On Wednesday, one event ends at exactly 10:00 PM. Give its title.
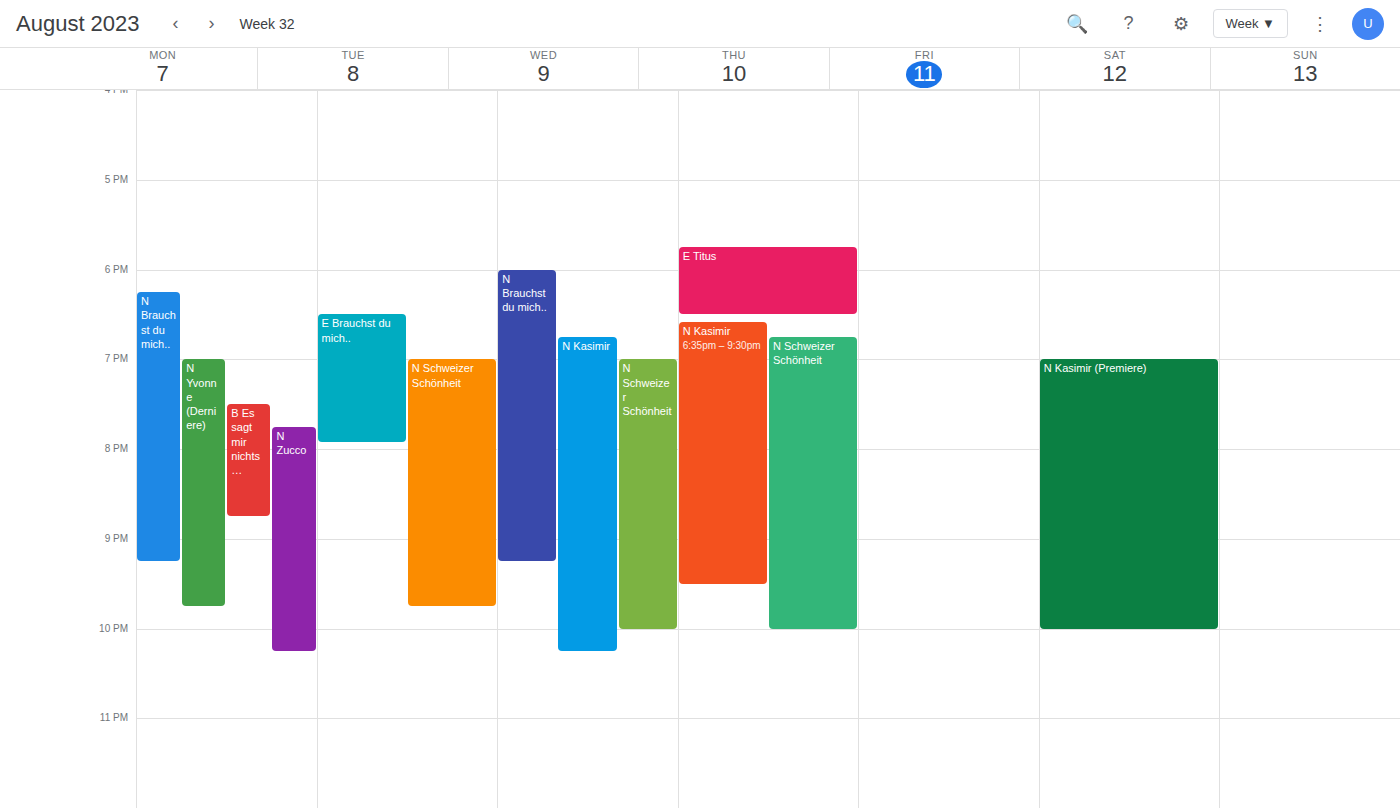
"N Schweizer Schönheit"